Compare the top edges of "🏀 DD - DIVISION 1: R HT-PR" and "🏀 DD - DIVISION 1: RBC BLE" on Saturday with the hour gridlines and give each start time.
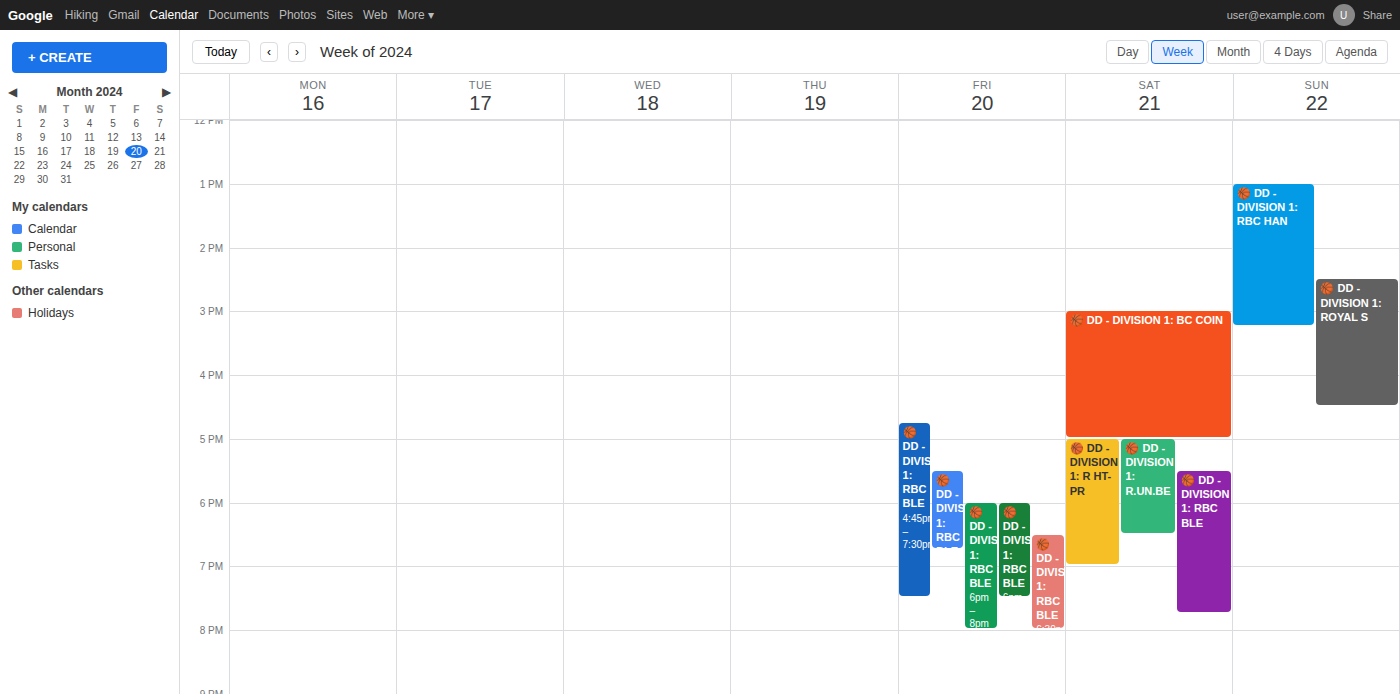
"🏀 DD - DIVISION 1: R HT-PR": 5:00 PM, exactly on the 5 PM line. "🏀 DD - DIVISION 1: RBC BLE": 5:30 PM, halfway between the 5 PM and 6 PM lines.